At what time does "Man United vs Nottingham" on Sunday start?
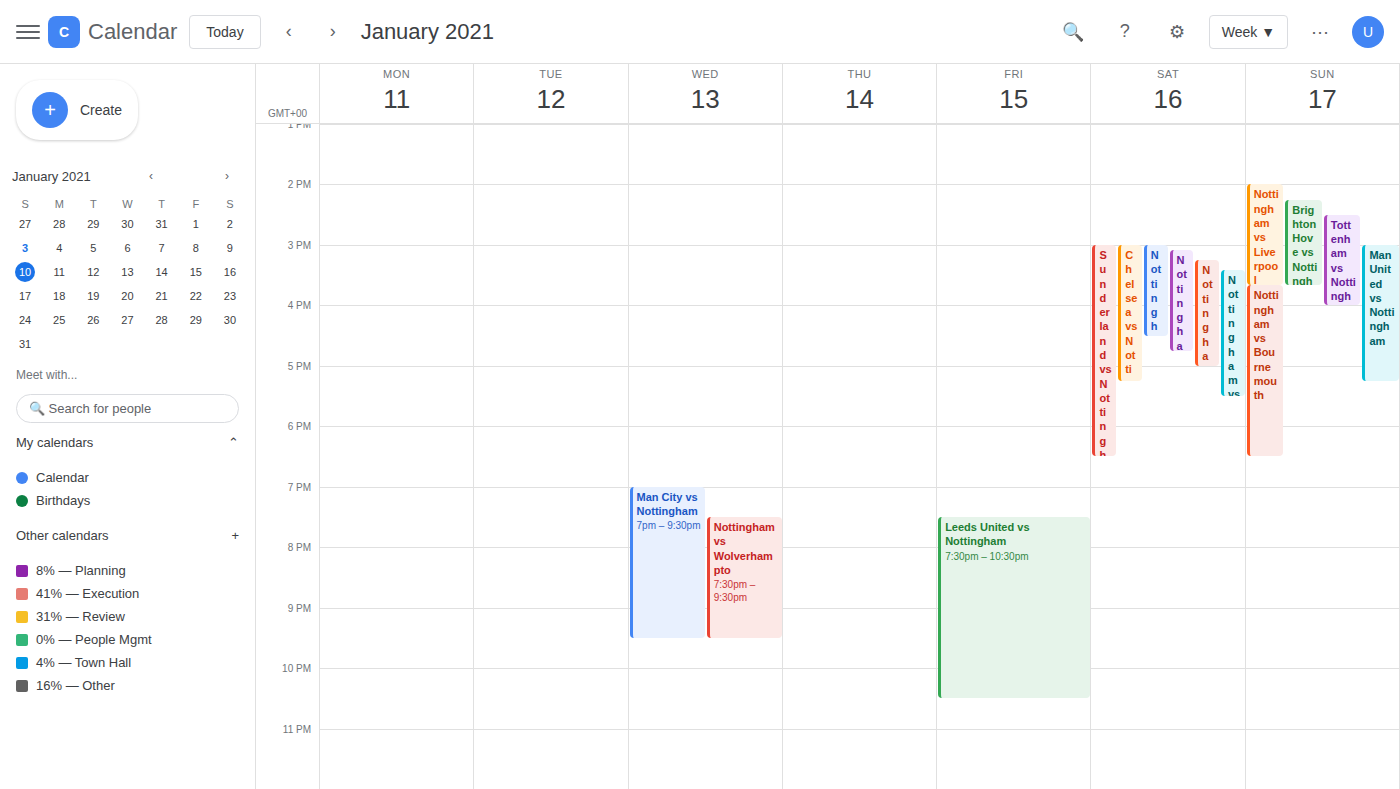
3:00 PM